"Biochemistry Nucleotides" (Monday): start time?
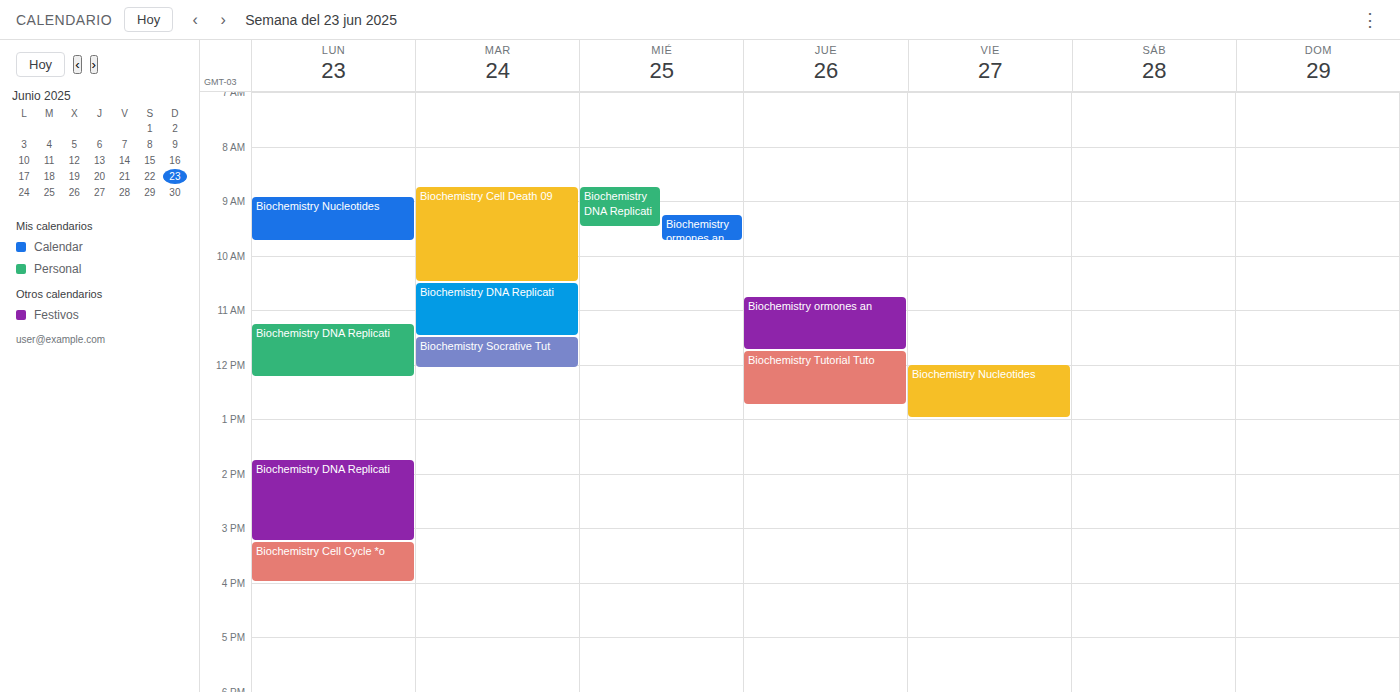
8:55 AM